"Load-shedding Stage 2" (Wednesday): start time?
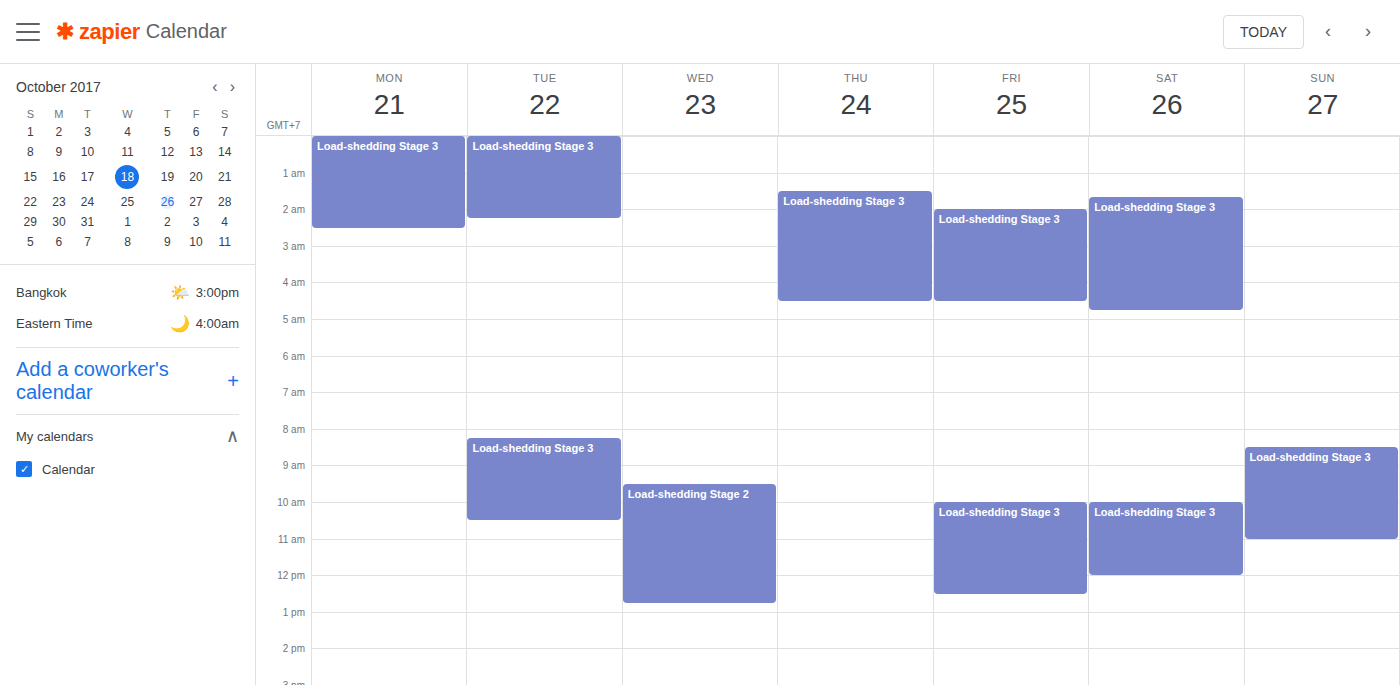
9:30 AM